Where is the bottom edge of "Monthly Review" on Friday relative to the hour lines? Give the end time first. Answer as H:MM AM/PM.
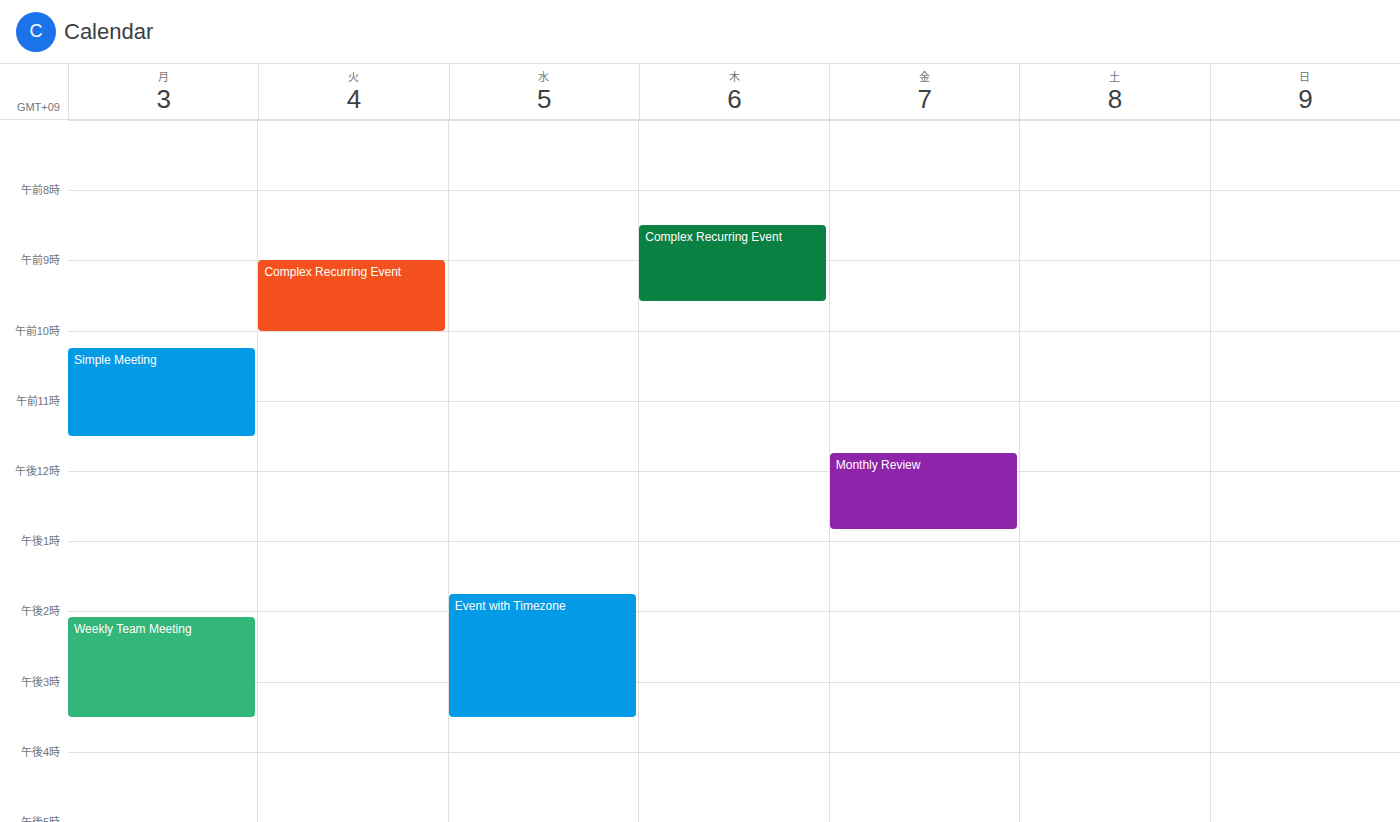
12:50 PM -- neither: 50 minutes below the 12 PM line and 10 minutes above the 1 PM line.